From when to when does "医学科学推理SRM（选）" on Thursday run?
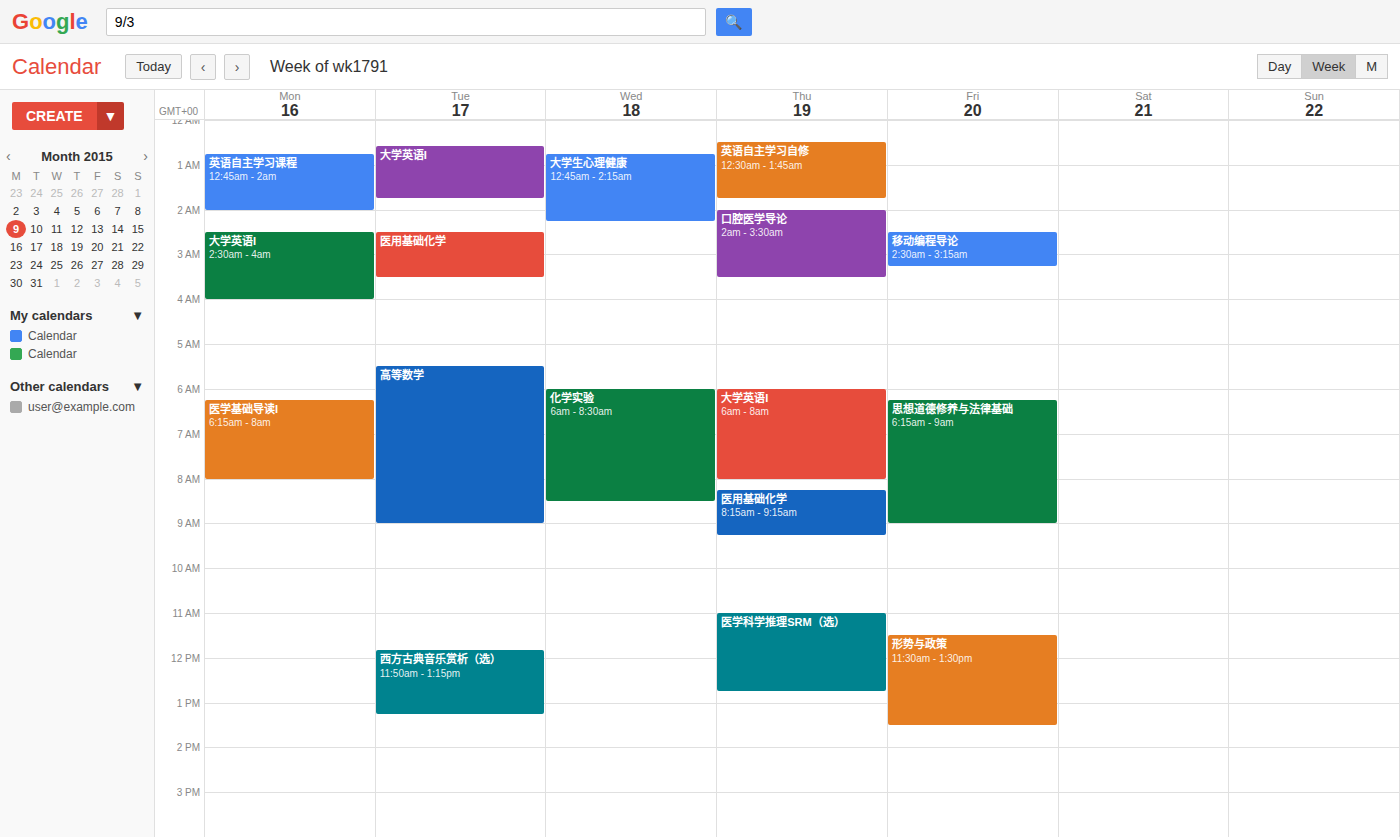
11:00 AM to 12:45 PM